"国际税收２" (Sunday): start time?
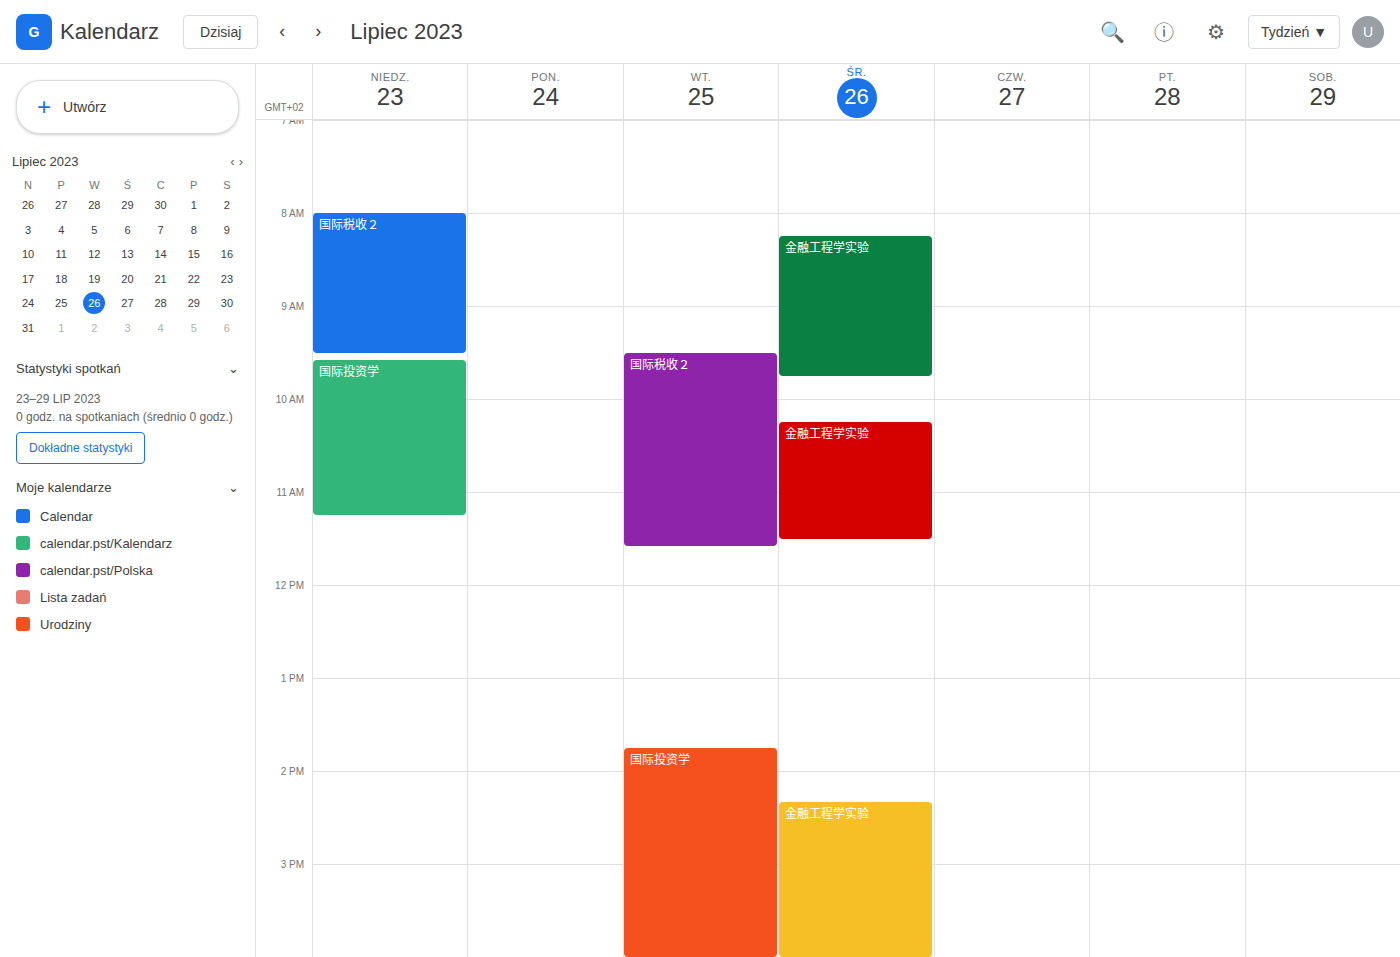
8:00 AM